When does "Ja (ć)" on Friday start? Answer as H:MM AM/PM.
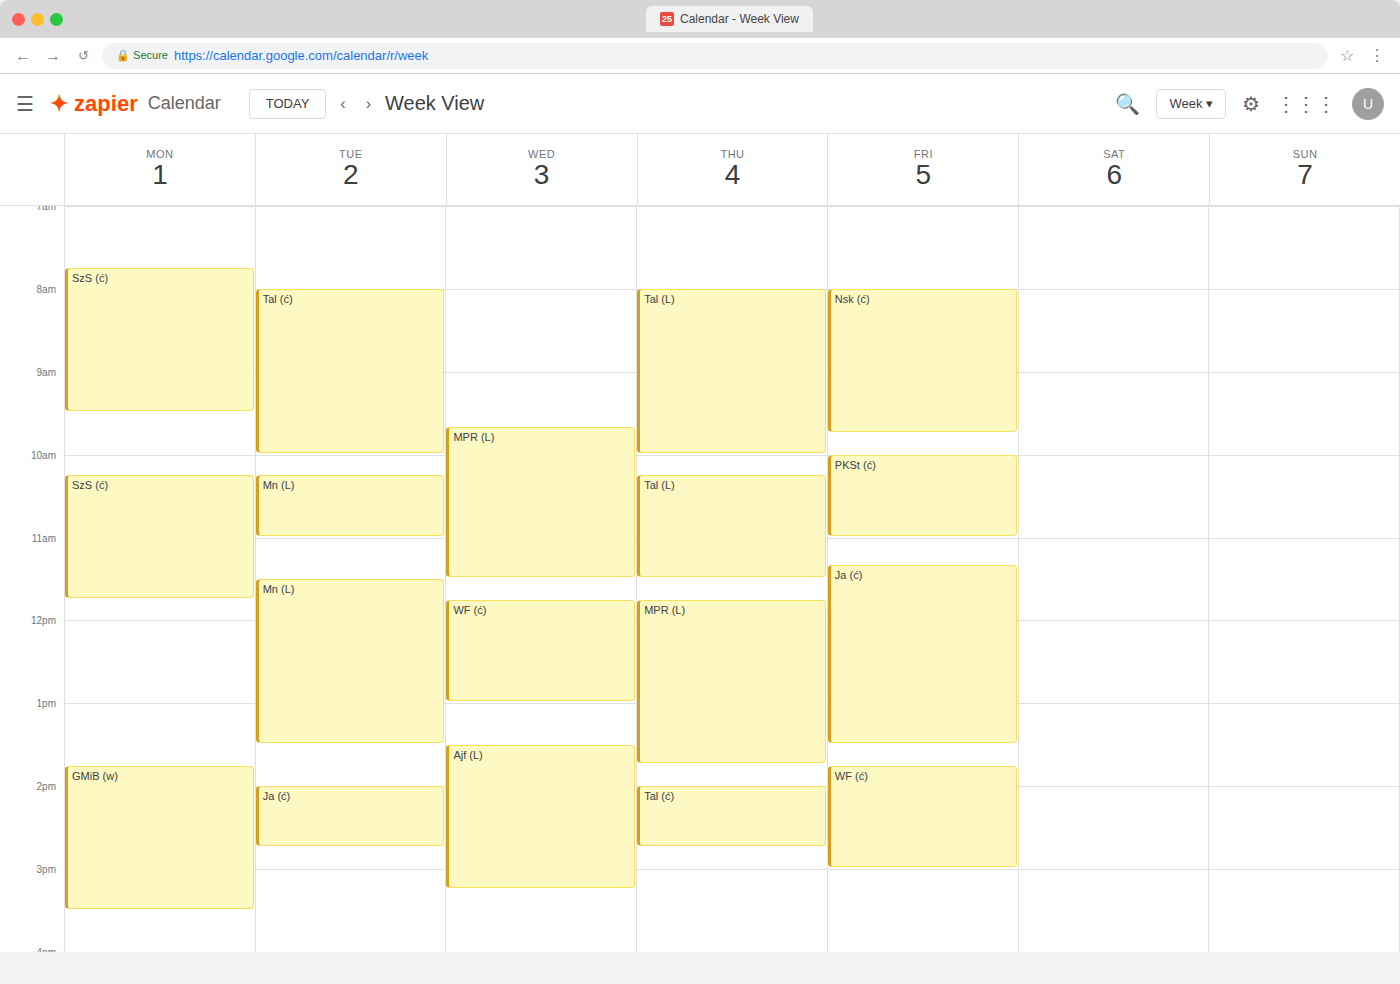
11:20 AM